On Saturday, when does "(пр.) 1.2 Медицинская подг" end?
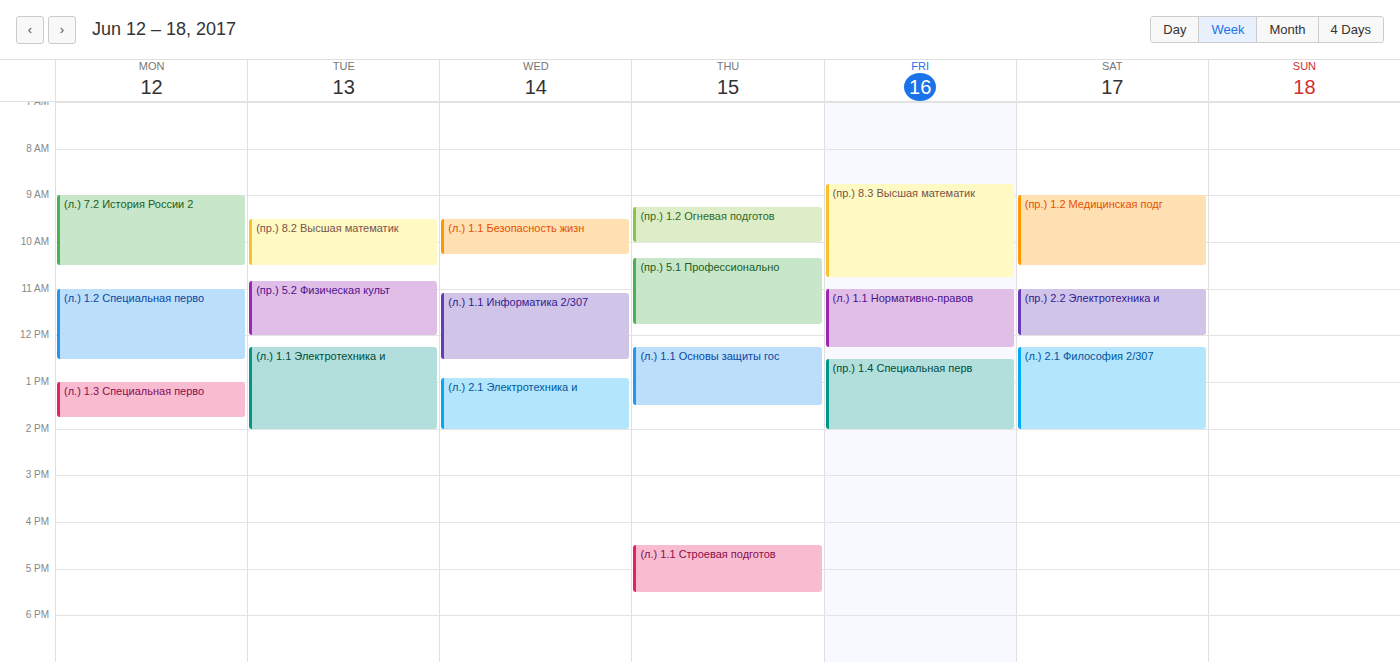
10:30 AM